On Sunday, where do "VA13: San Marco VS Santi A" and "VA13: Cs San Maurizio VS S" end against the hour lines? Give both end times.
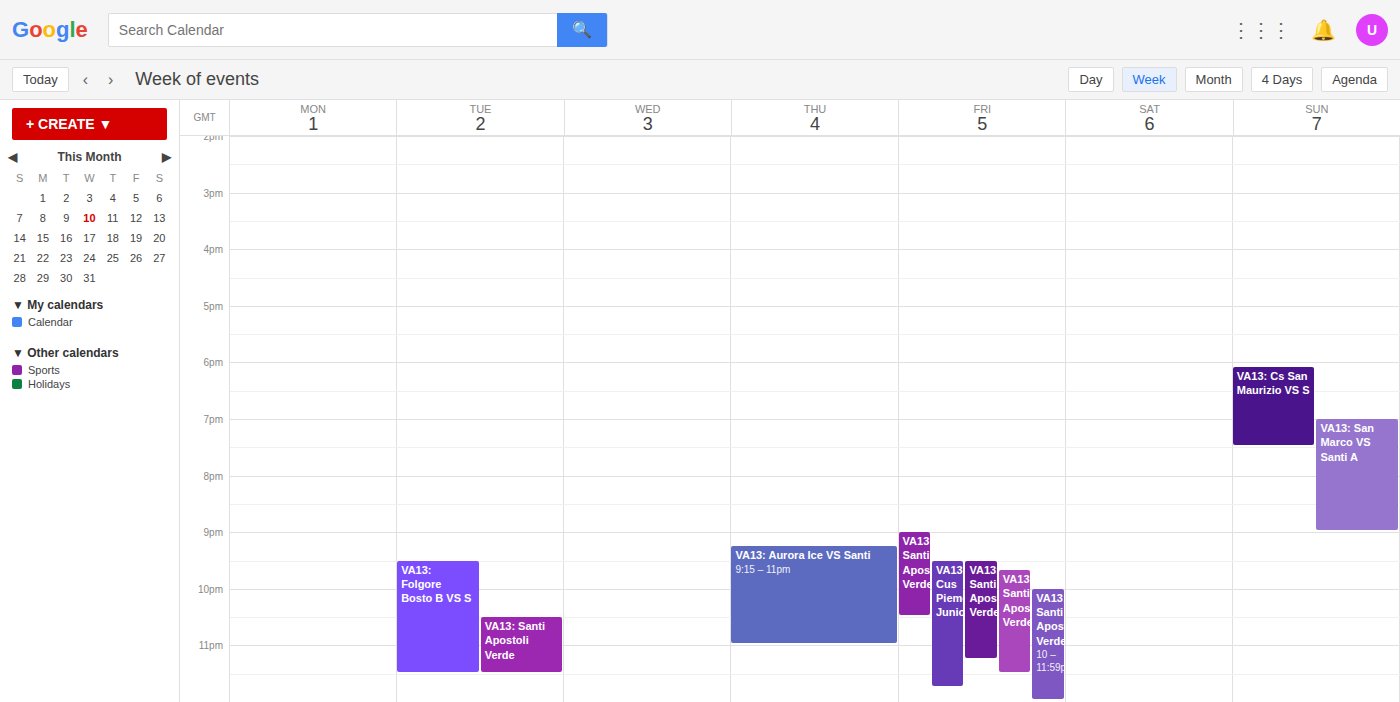
"VA13: San Marco VS Santi A": 9:00 PM, exactly on the 9 PM line. "VA13: Cs San Maurizio VS S": 7:30 PM, halfway between the 7 PM and 8 PM lines.